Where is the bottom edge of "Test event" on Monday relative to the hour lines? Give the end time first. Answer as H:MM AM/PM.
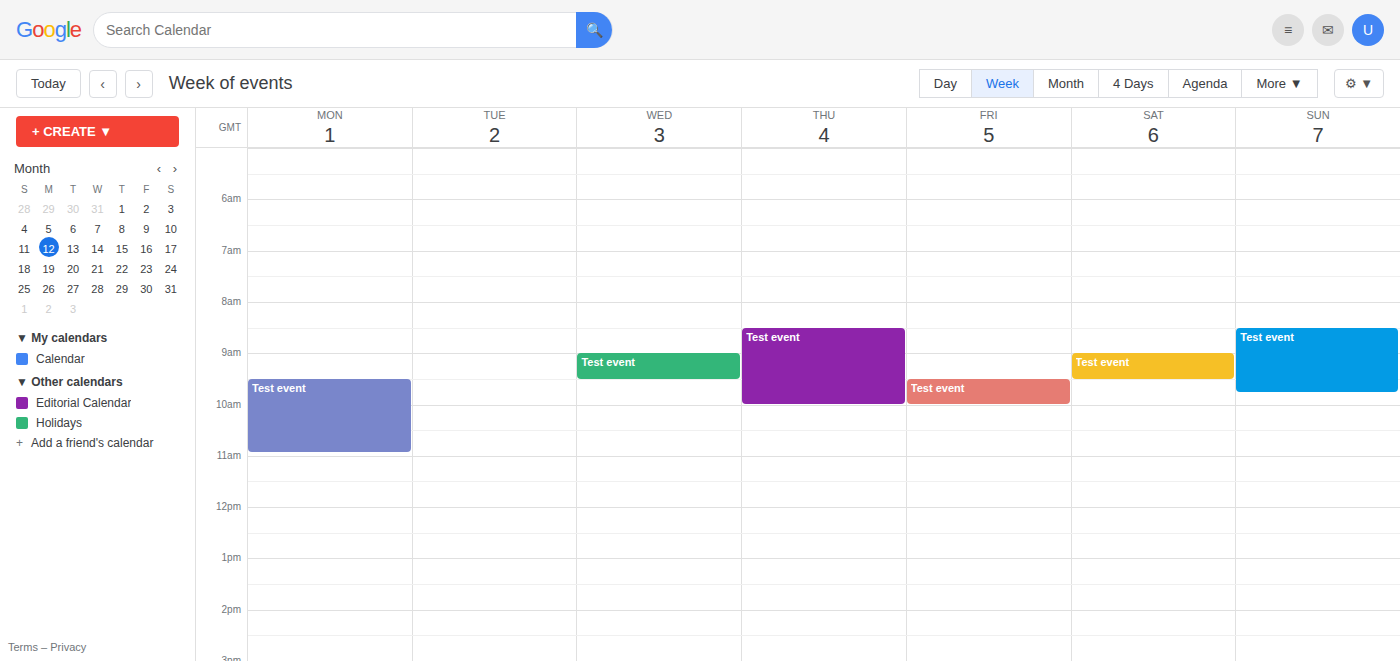
10:55 AM -- neither: 55 minutes below the 10 AM line and 5 minutes above the 11 AM line.